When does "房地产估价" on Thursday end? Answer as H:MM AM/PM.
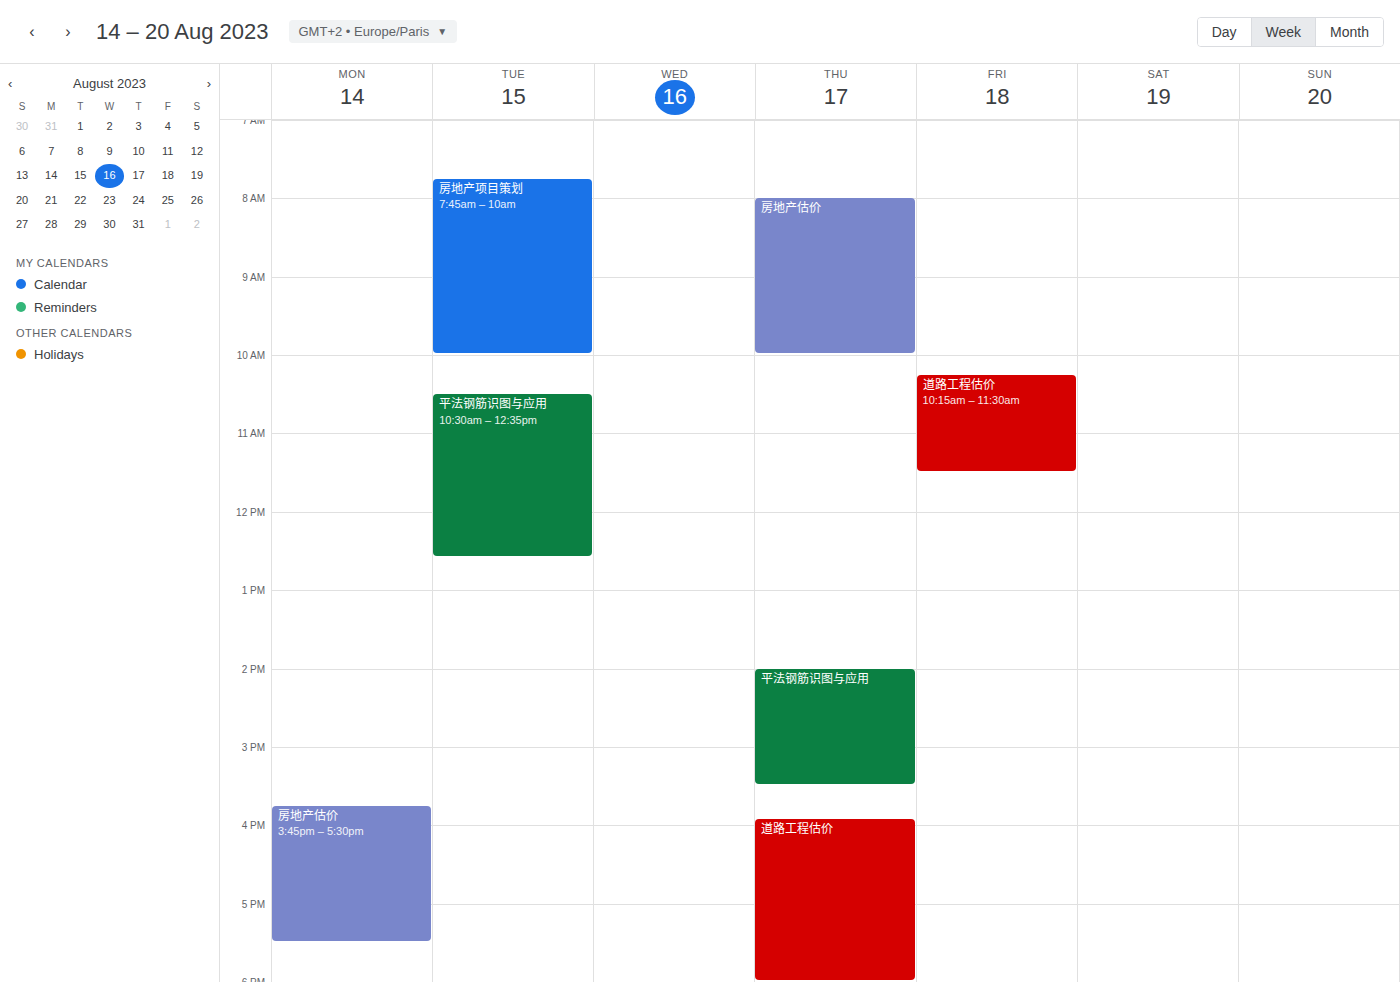
10:00 AM